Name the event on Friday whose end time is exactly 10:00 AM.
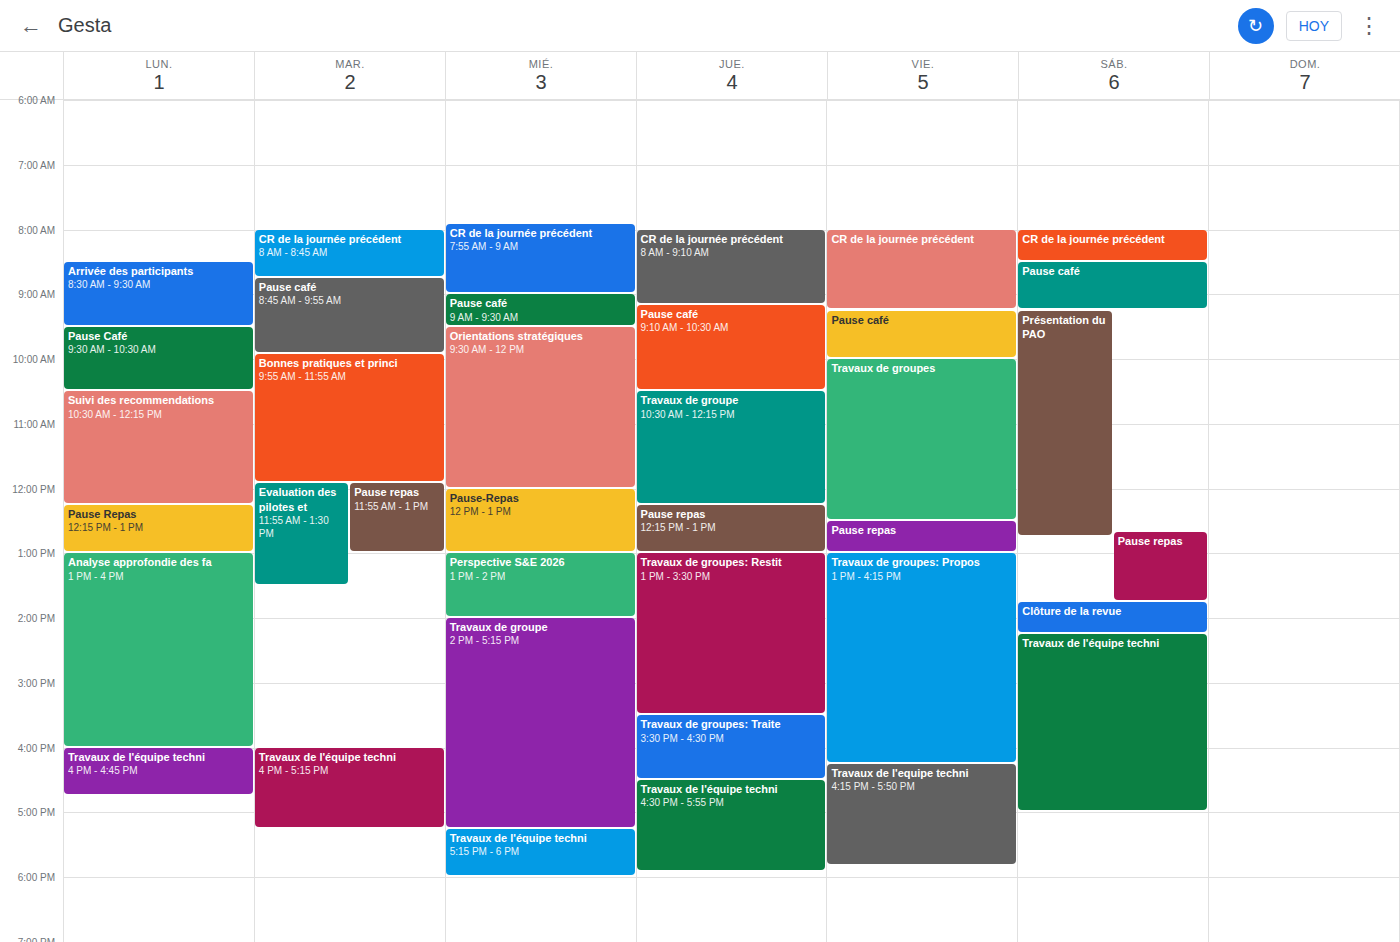
"Pause café"